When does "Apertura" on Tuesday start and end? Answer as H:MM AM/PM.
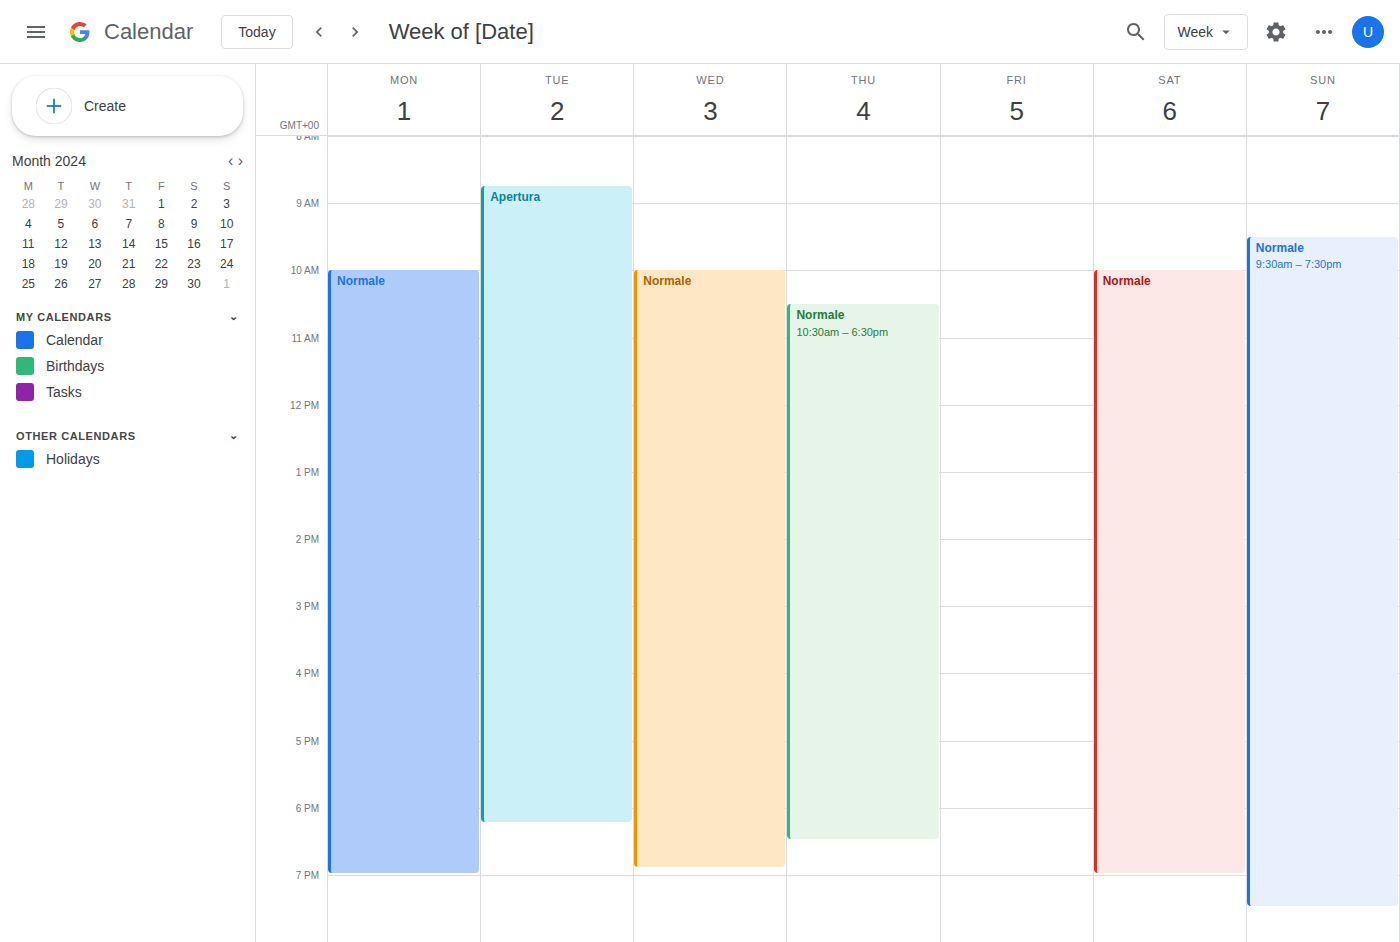
8:45 AM to 6:15 PM